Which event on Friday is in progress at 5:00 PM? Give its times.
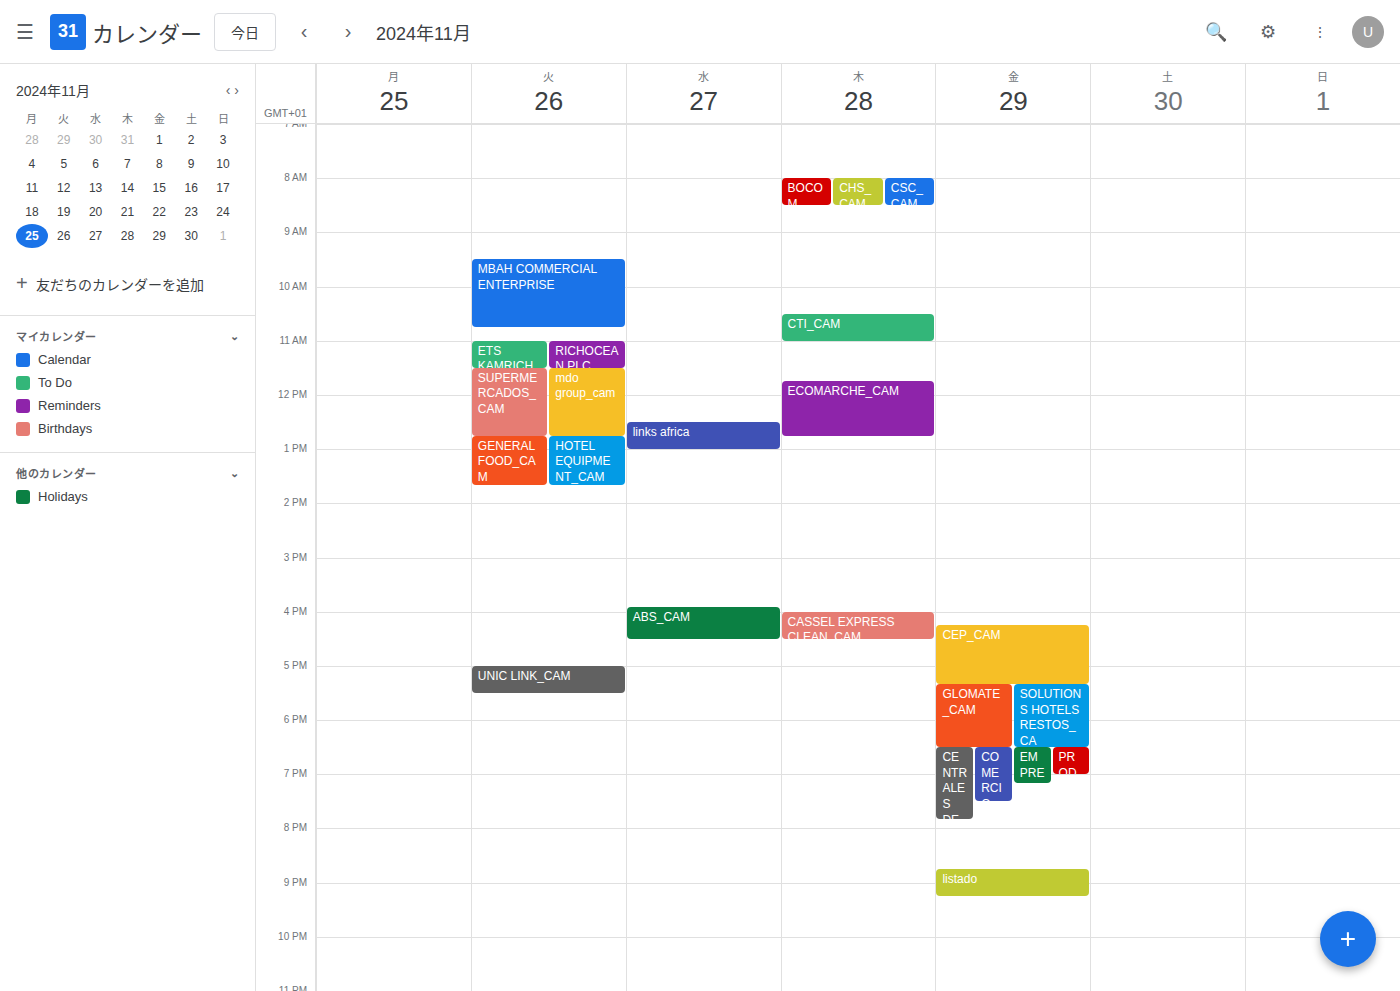
"CEP_CAM", 4:15 PM to 5:20 PM